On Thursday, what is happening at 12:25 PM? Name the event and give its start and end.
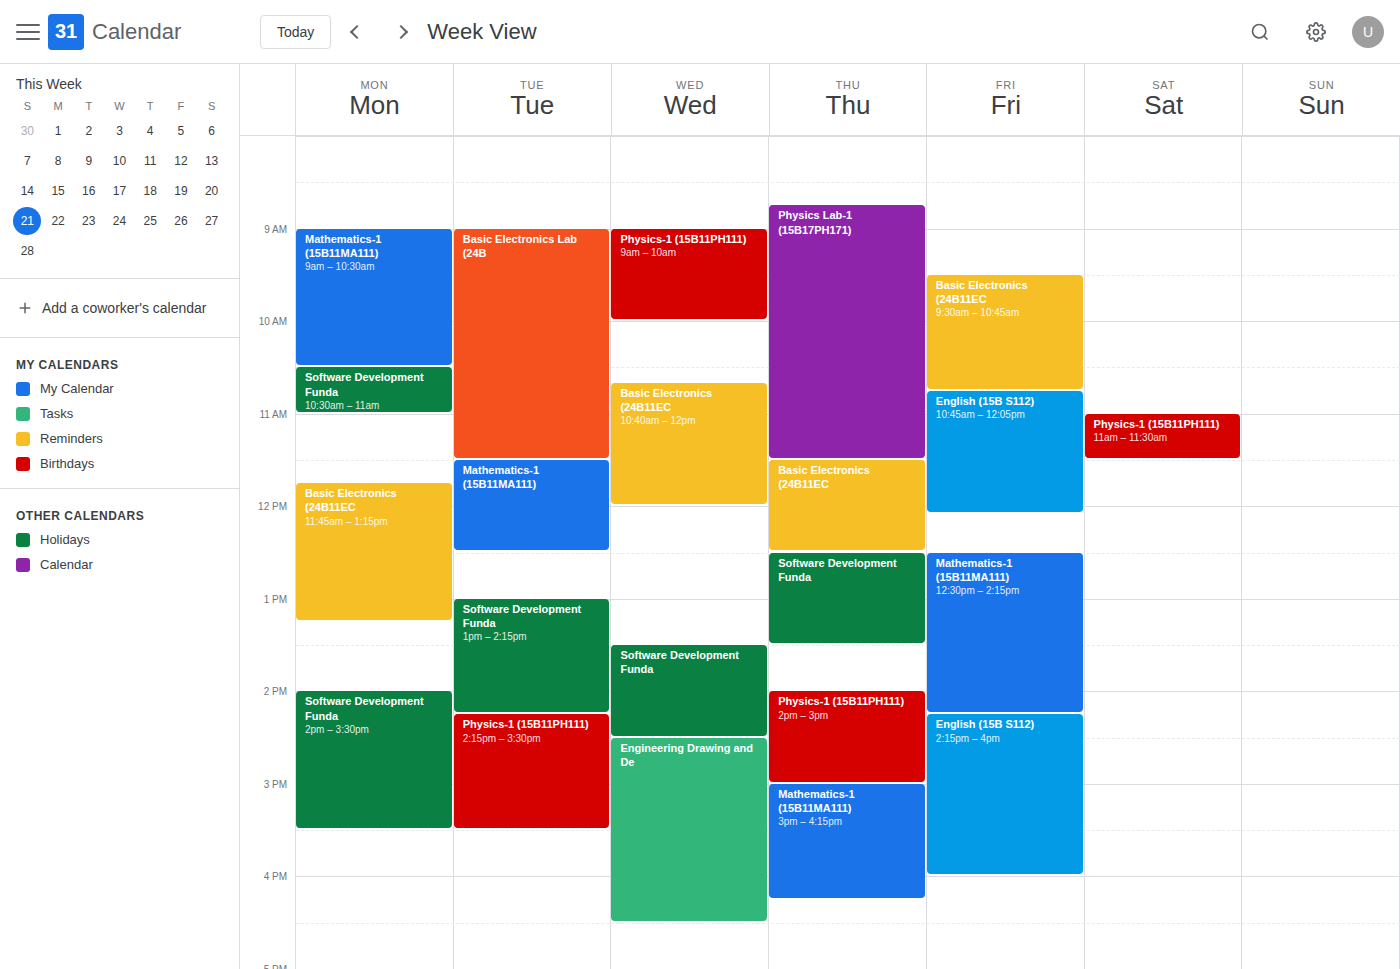
"Basic Electronics (24B11EC", 11:30 AM to 12:30 PM